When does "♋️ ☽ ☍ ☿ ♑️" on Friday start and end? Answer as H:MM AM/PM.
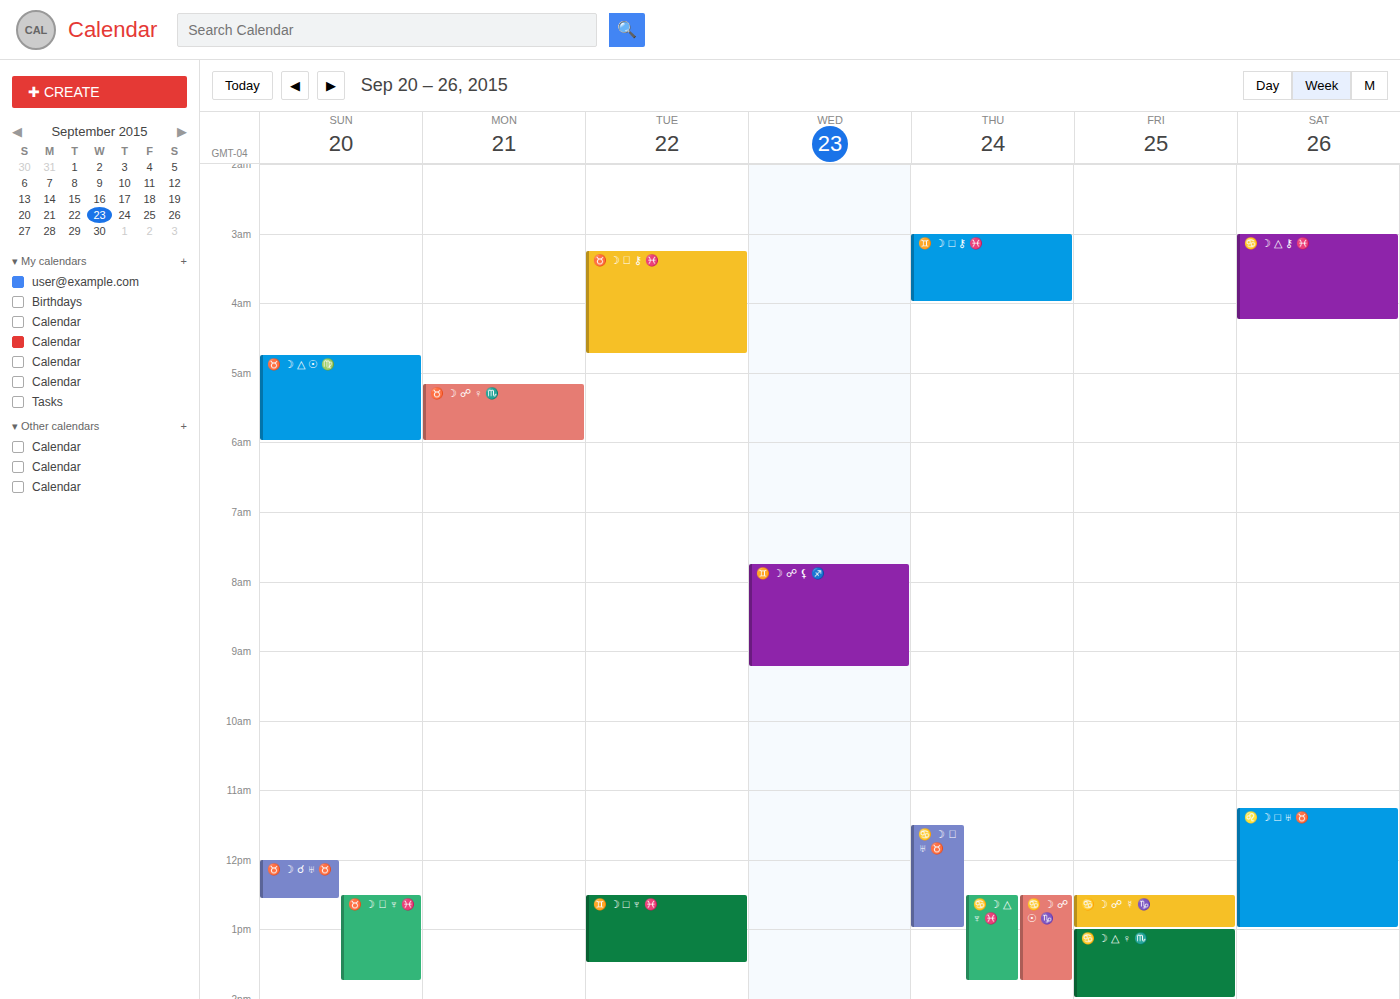
12:30 PM to 1:00 PM